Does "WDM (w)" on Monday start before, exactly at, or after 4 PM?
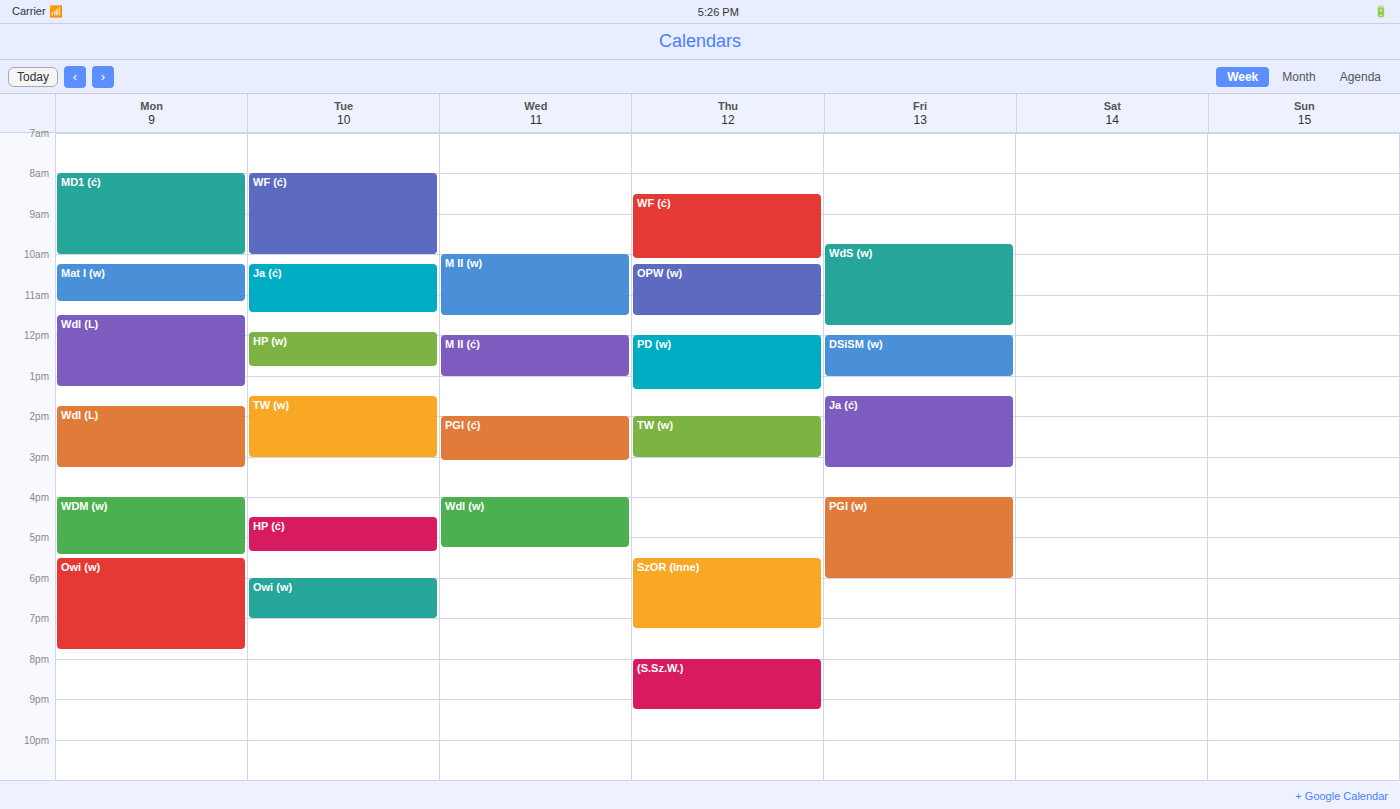
4:00 PM -- exactly at 4 PM, on the 4 PM line.